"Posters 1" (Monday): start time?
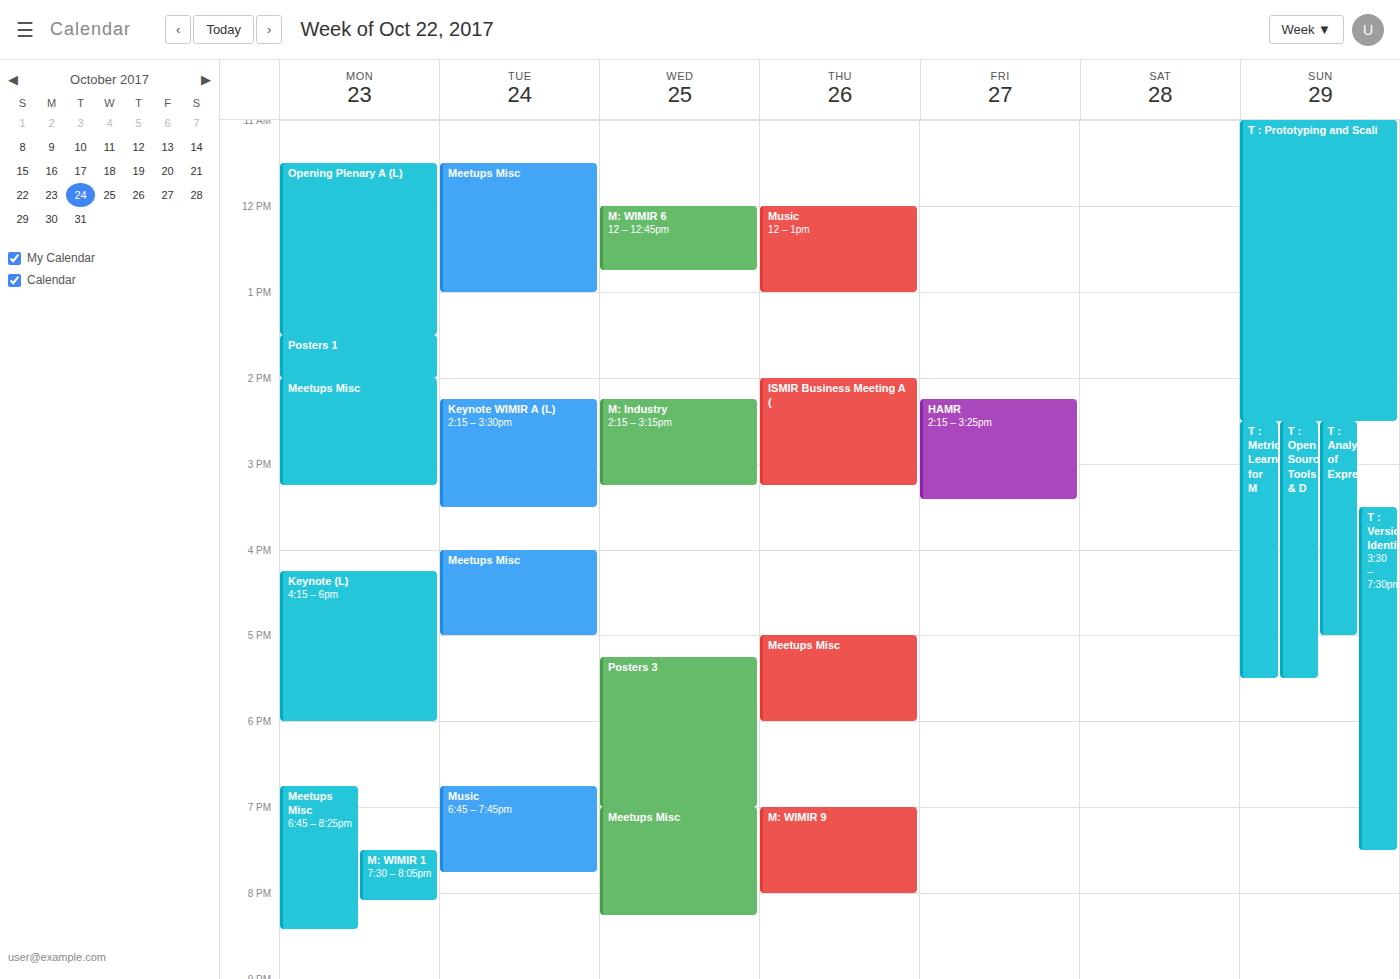
1:30 PM